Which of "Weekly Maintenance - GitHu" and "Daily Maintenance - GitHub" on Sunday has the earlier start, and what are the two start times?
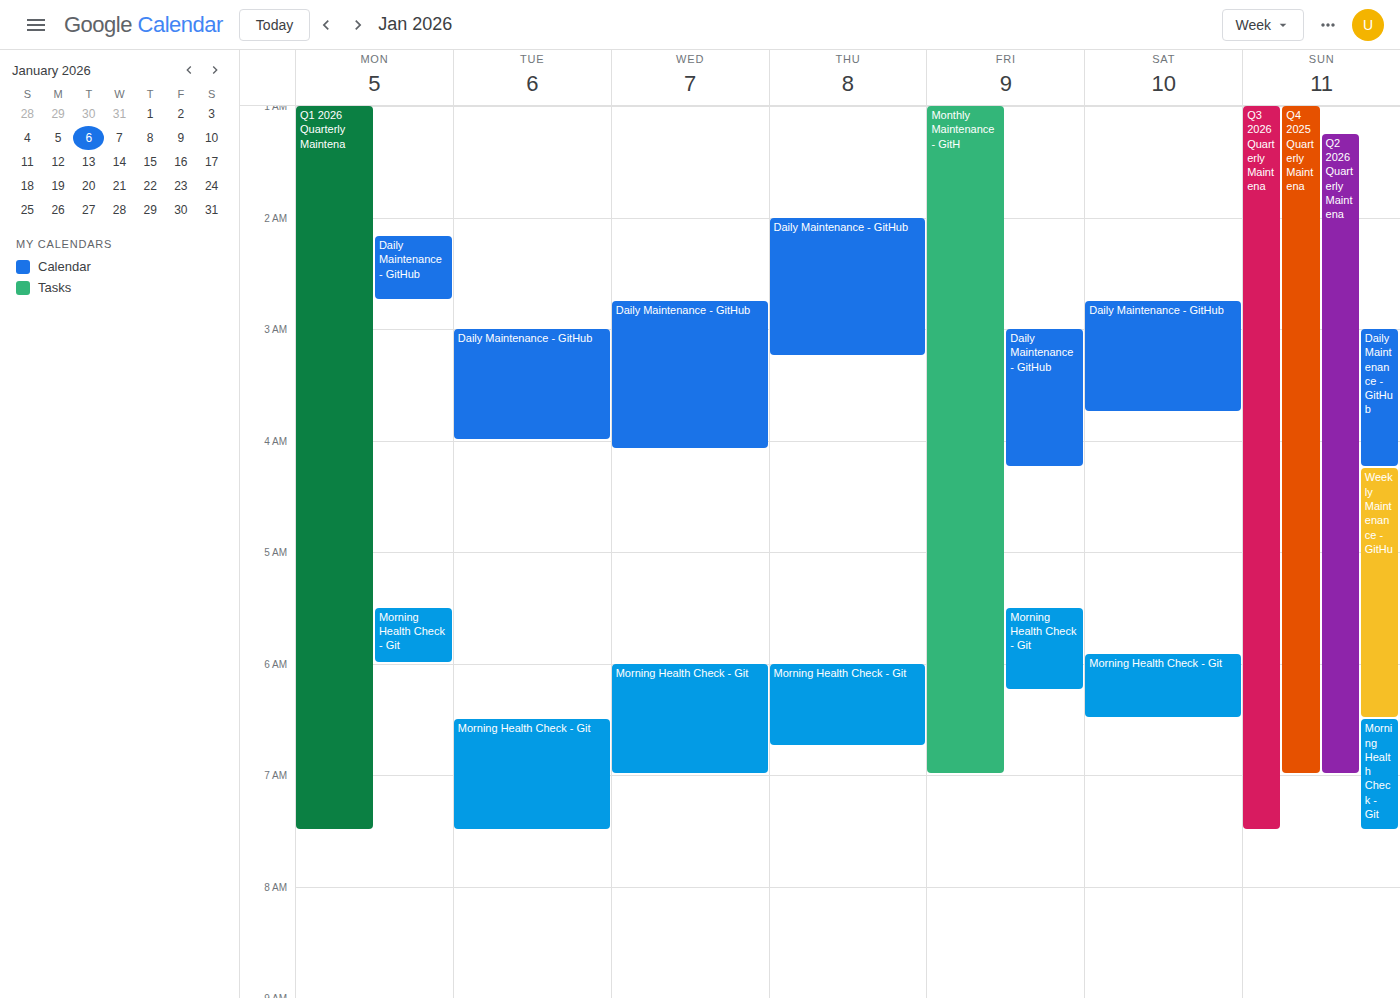
"Daily Maintenance - GitHub" 3:00 AM; "Weekly Maintenance - GitHu" 4:15 AM.